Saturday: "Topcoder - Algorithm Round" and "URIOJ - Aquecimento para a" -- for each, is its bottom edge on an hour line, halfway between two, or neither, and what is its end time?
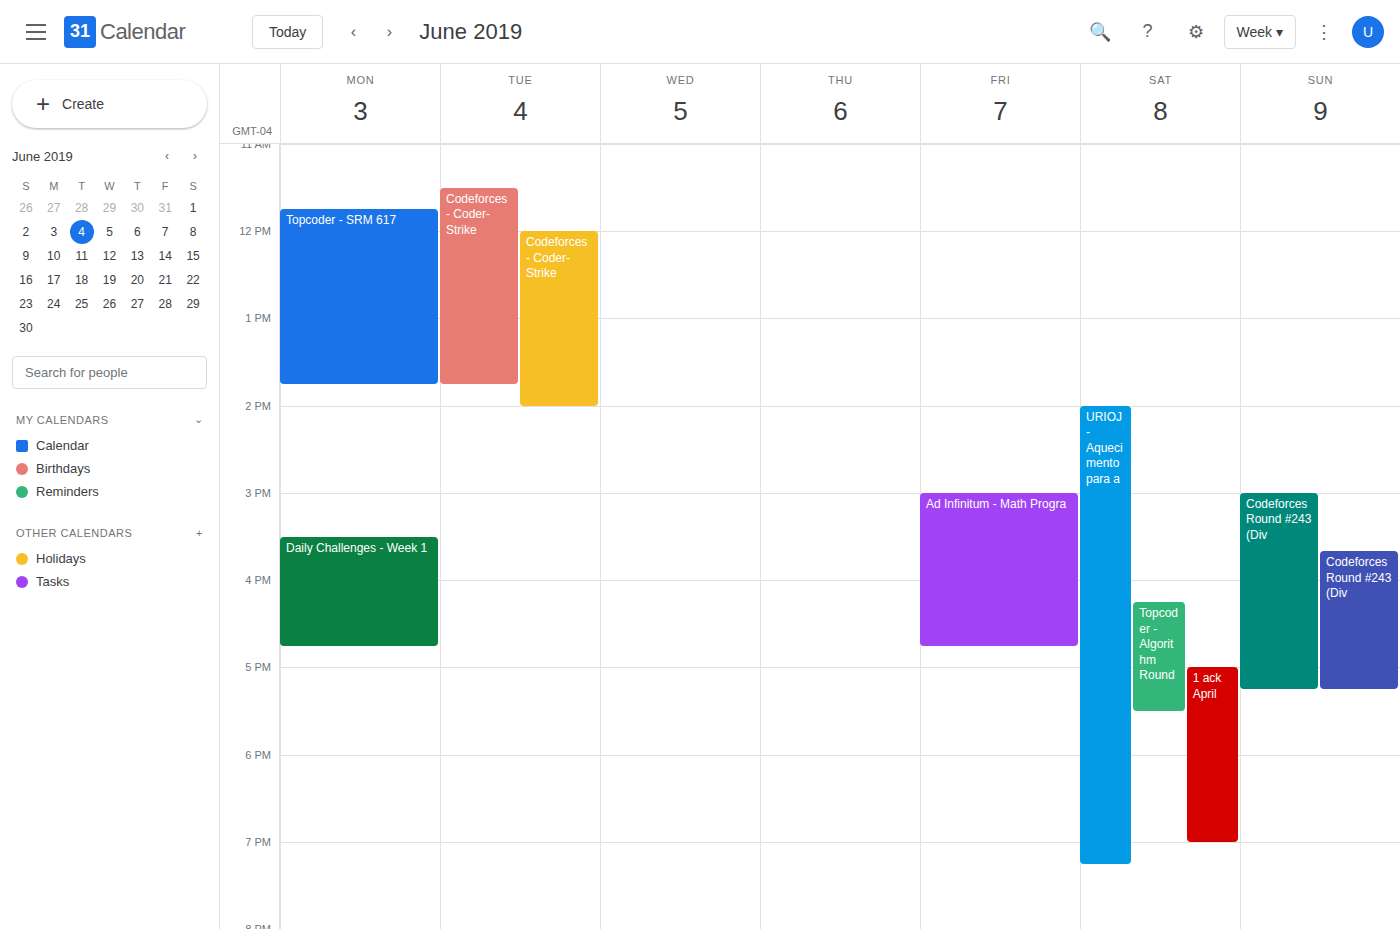
"Topcoder - Algorithm Round": 5:30 PM, halfway between the 5 PM and 6 PM lines. "URIOJ - Aquecimento para a": 7:15 PM, neither: a quarter of the way from the 7 PM line to the 8 PM line.